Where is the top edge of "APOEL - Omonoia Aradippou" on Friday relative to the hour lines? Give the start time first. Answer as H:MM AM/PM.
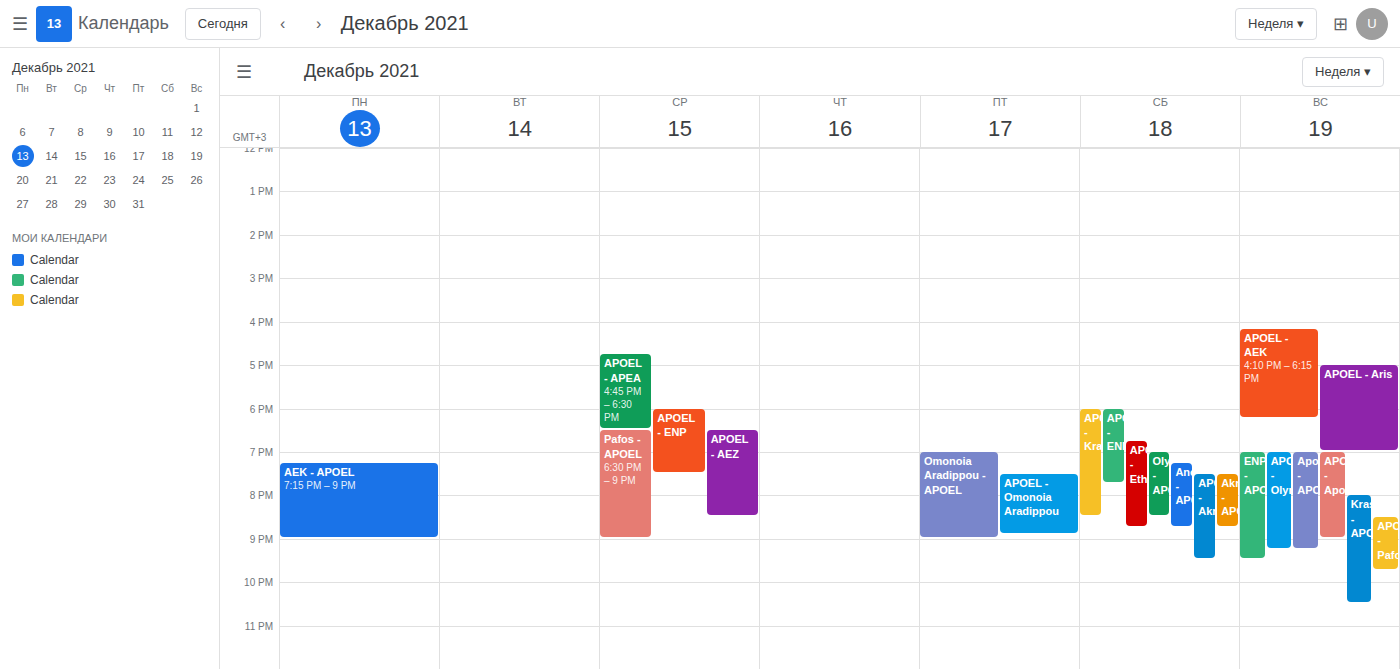
7:30 PM -- halfway between the 7 PM and 8 PM lines.